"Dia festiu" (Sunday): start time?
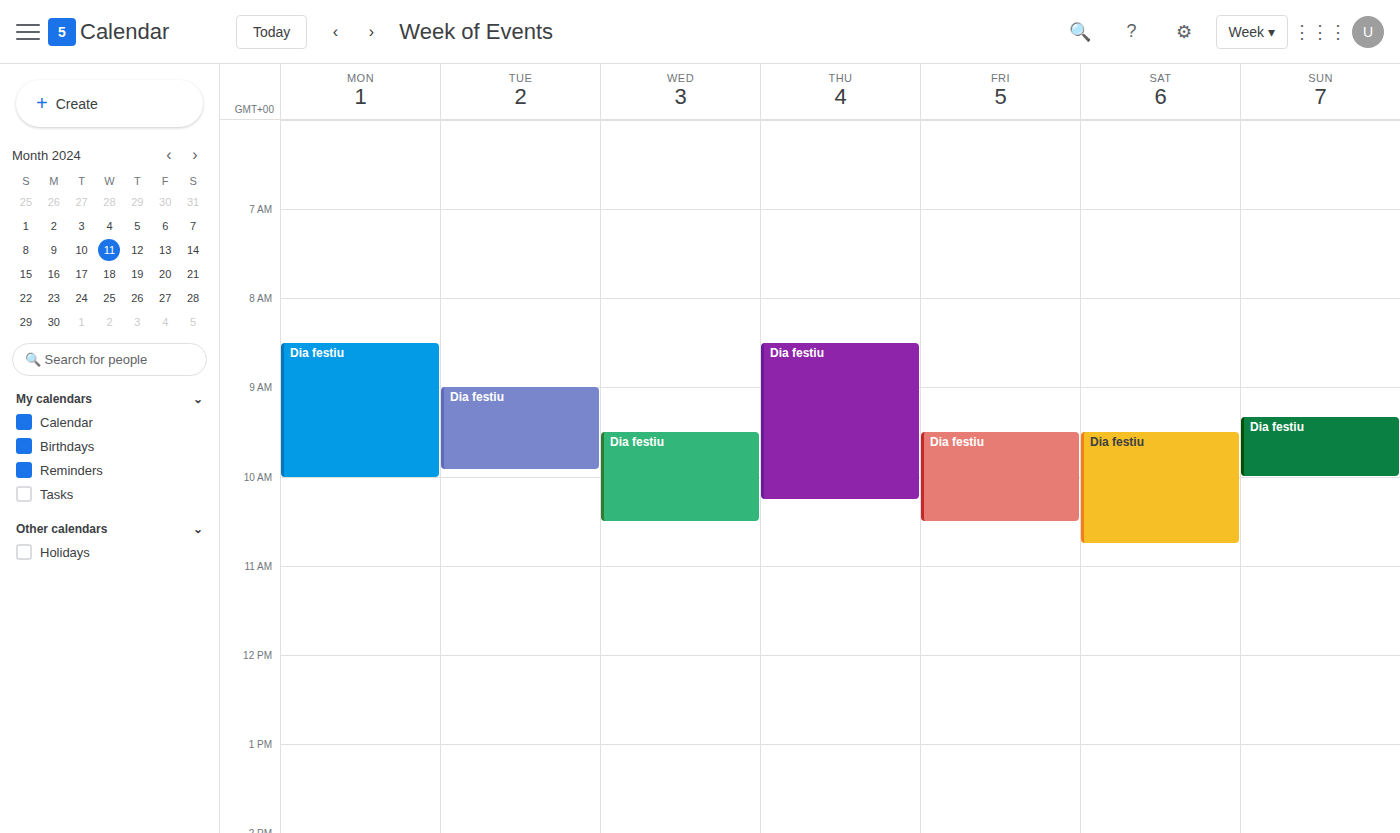
9:20 AM